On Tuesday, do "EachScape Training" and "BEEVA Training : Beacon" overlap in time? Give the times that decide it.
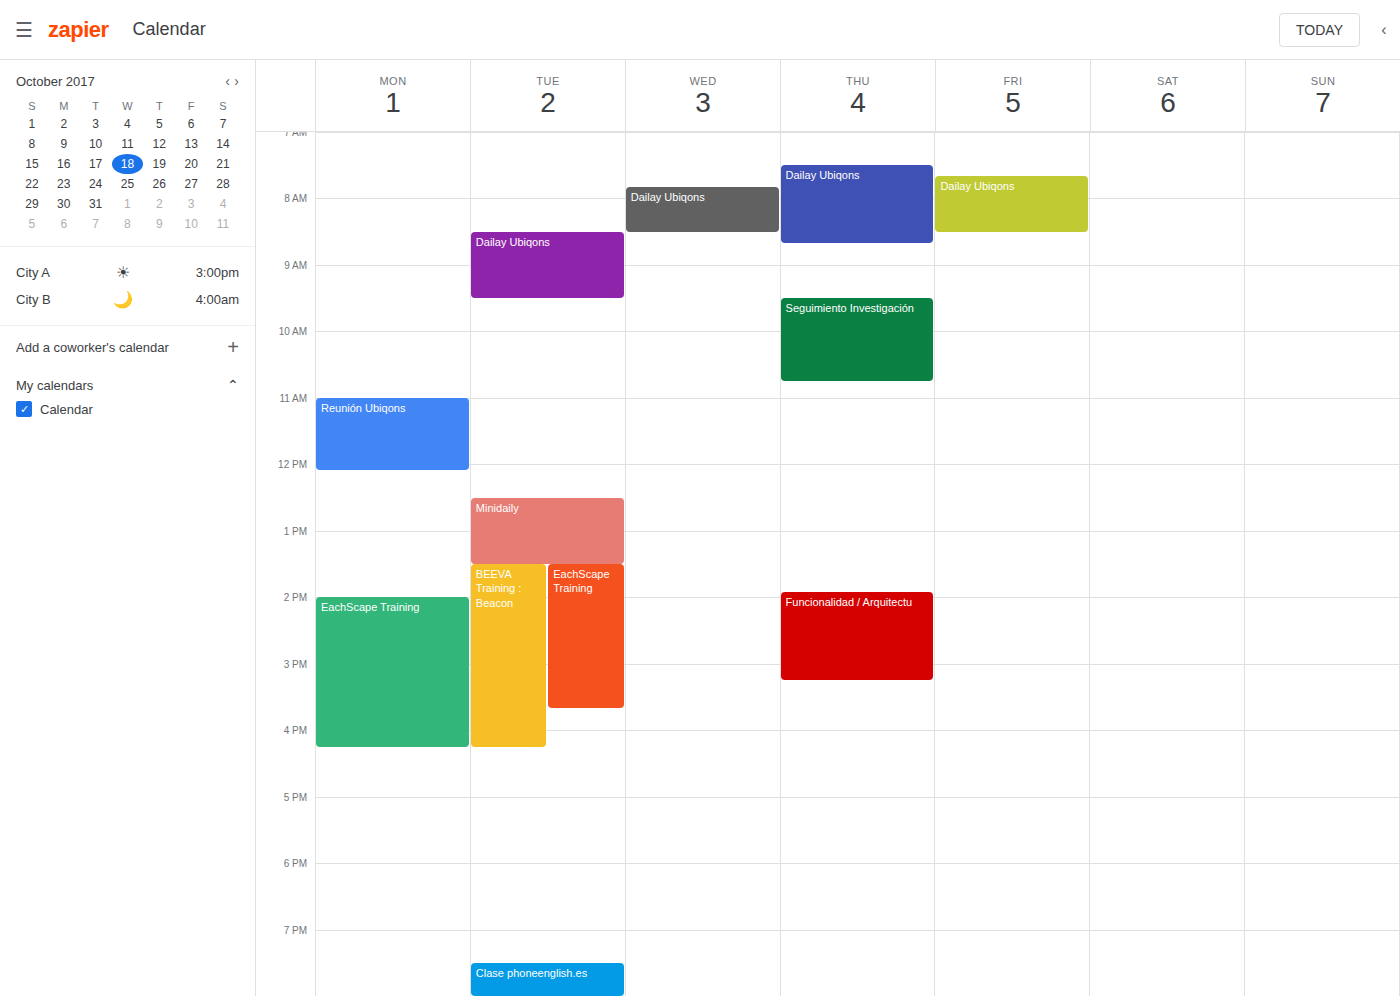
"BEEVA Training : Beacon" starts at 1:30 PM, before "EachScape Training" ends at 3:40 PM -- they overlap.